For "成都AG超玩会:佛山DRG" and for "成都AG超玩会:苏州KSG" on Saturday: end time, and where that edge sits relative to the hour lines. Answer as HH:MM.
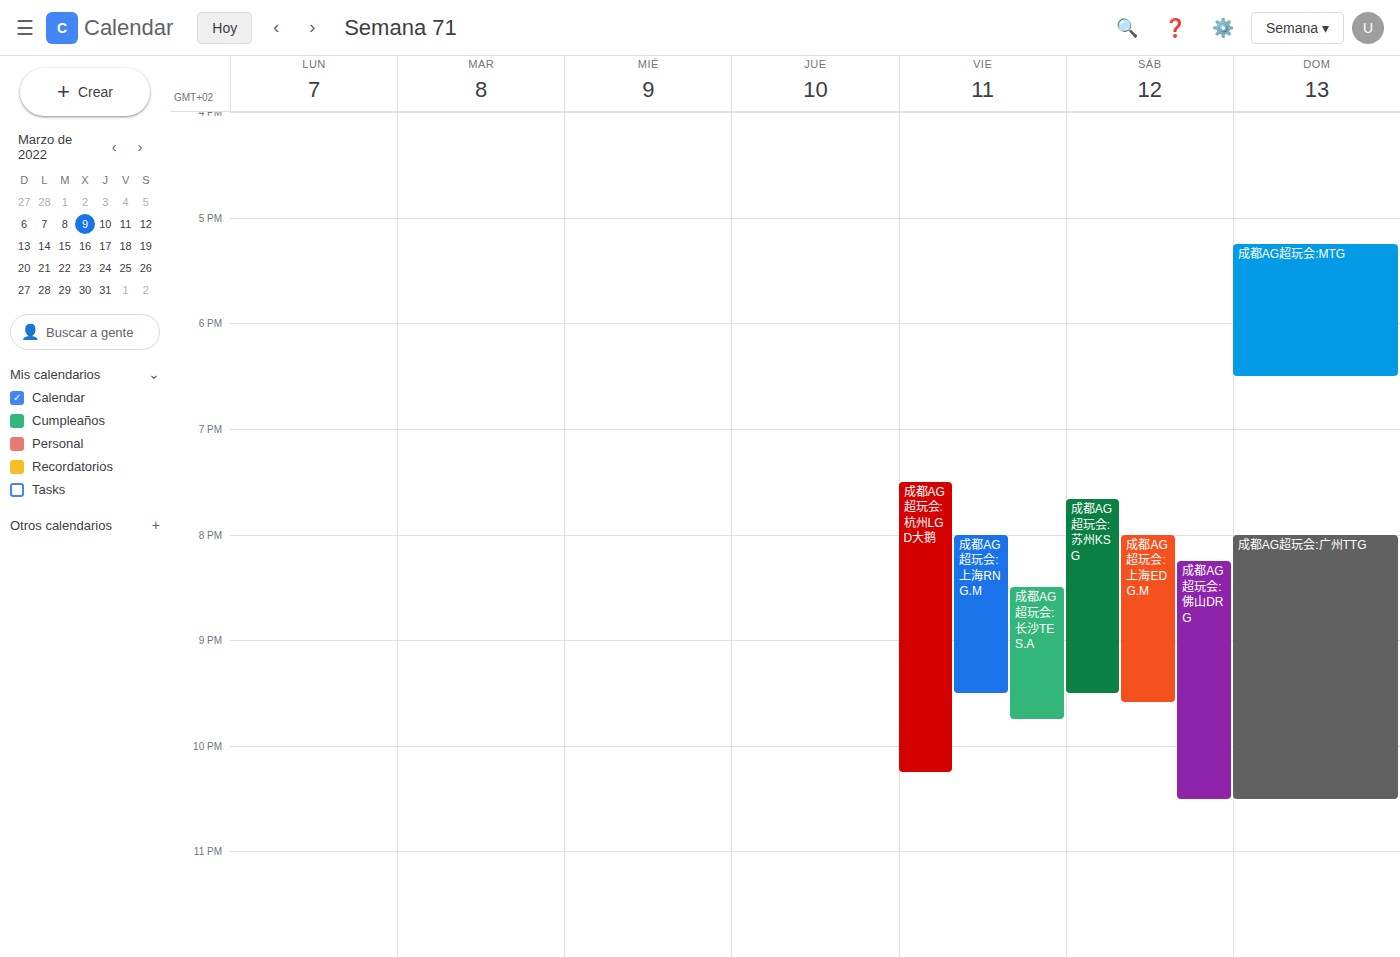
"成都AG超玩会:佛山DRG": 22:30, halfway between the 22:00 and 23:00 lines. "成都AG超玩会:苏州KSG": 21:30, halfway between the 21:00 and 22:00 lines.